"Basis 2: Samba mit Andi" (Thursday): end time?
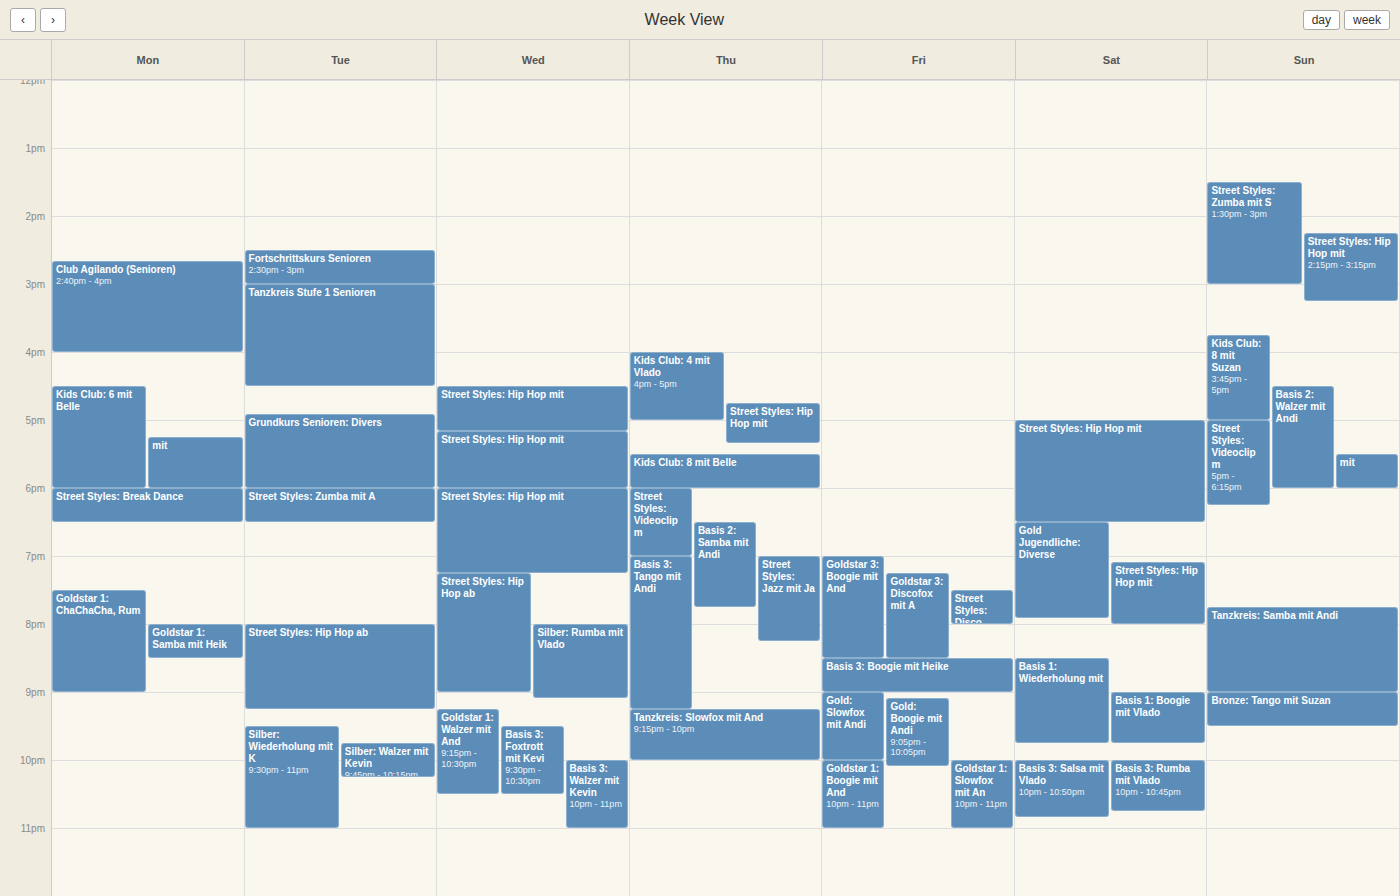
7:45 PM